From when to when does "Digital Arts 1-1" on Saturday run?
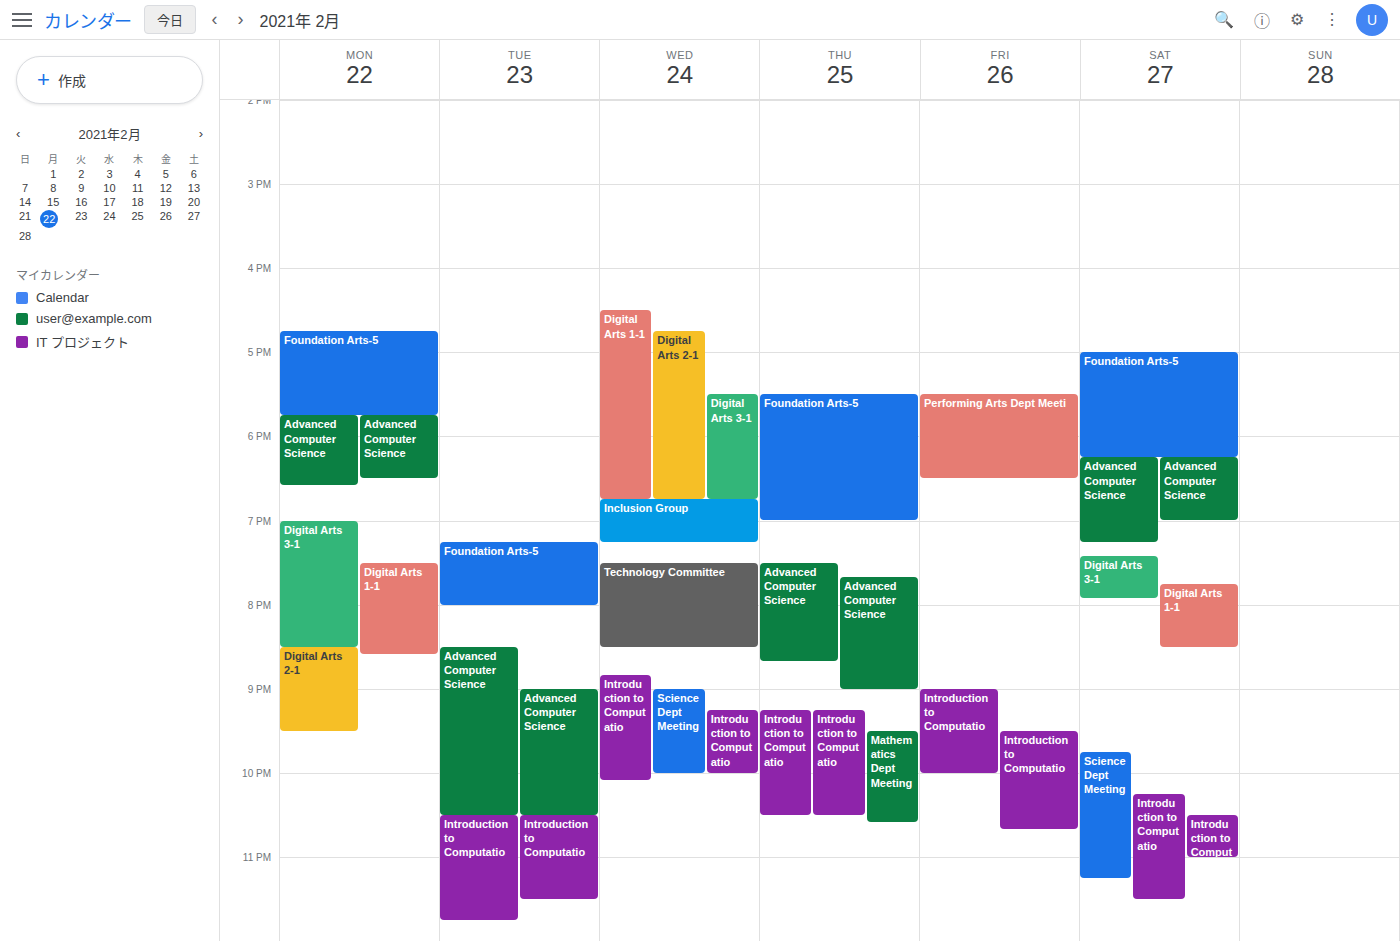
7:45 PM to 8:30 PM